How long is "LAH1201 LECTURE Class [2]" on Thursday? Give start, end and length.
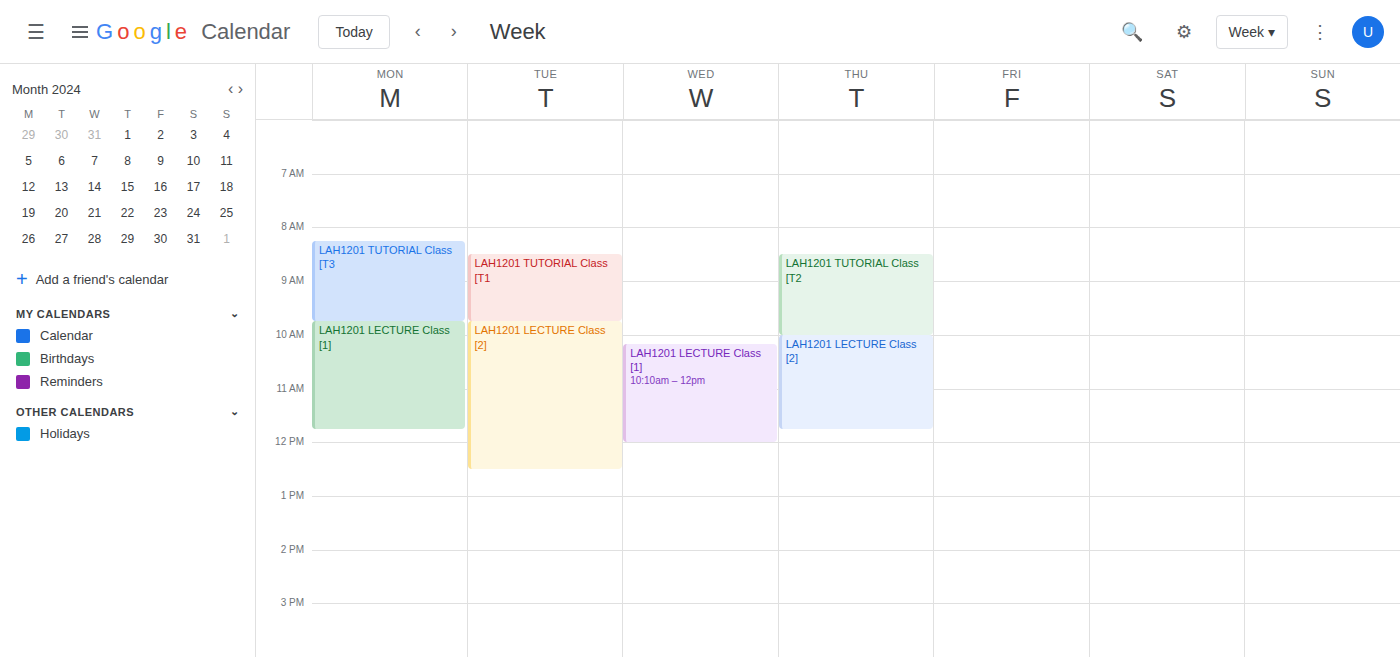
10:00 AM to 11:45 AM, 1 hour 45 minutes